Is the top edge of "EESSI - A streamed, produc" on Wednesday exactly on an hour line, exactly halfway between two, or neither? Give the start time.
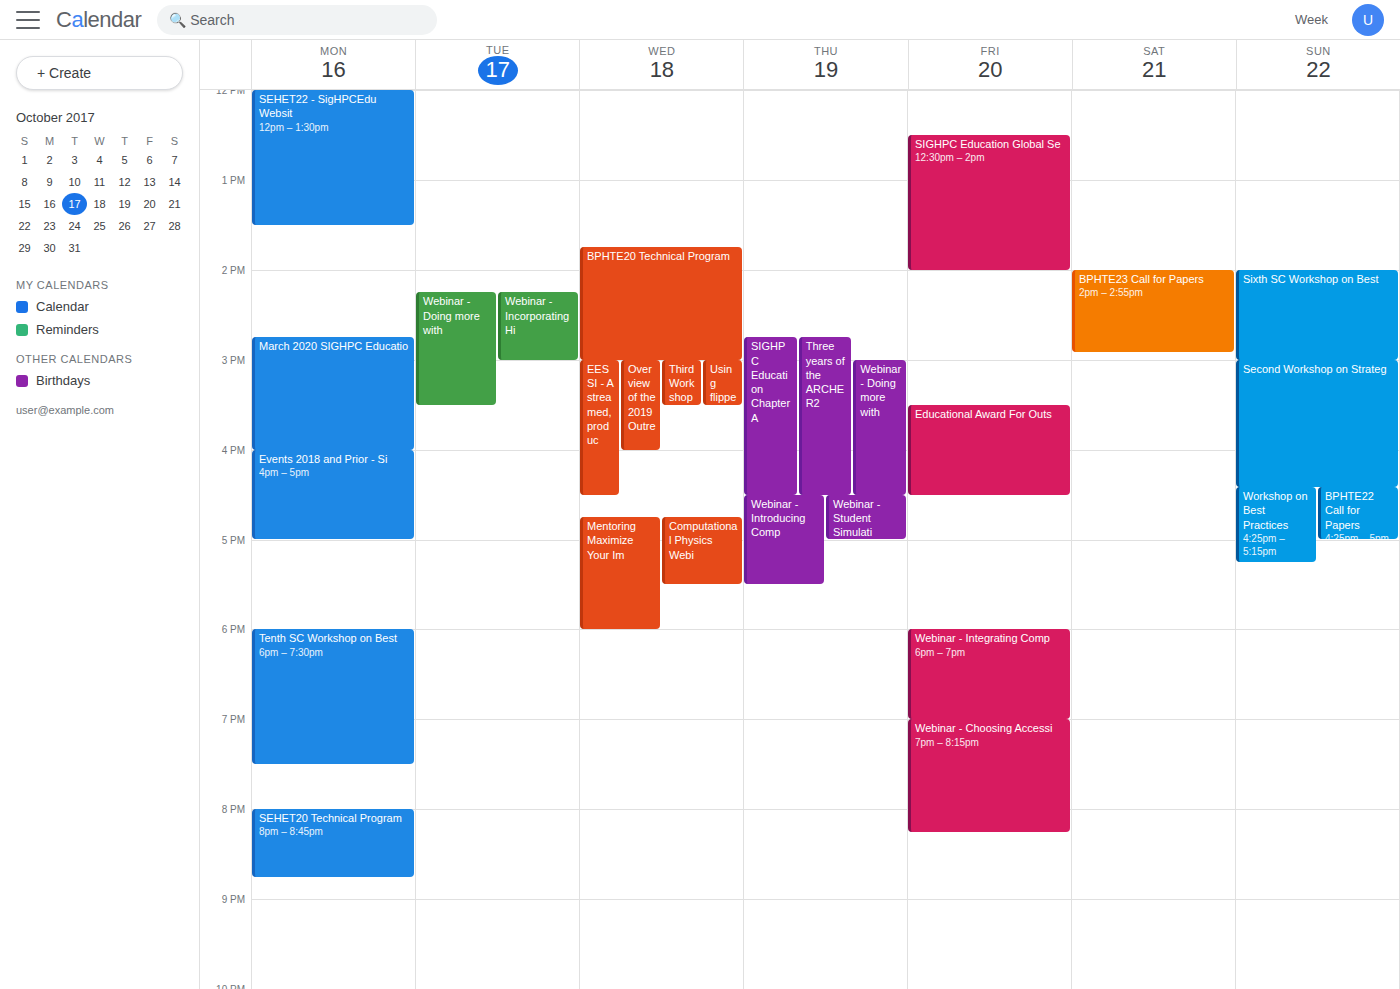
3:00 PM -- exactly on the 3 PM line.